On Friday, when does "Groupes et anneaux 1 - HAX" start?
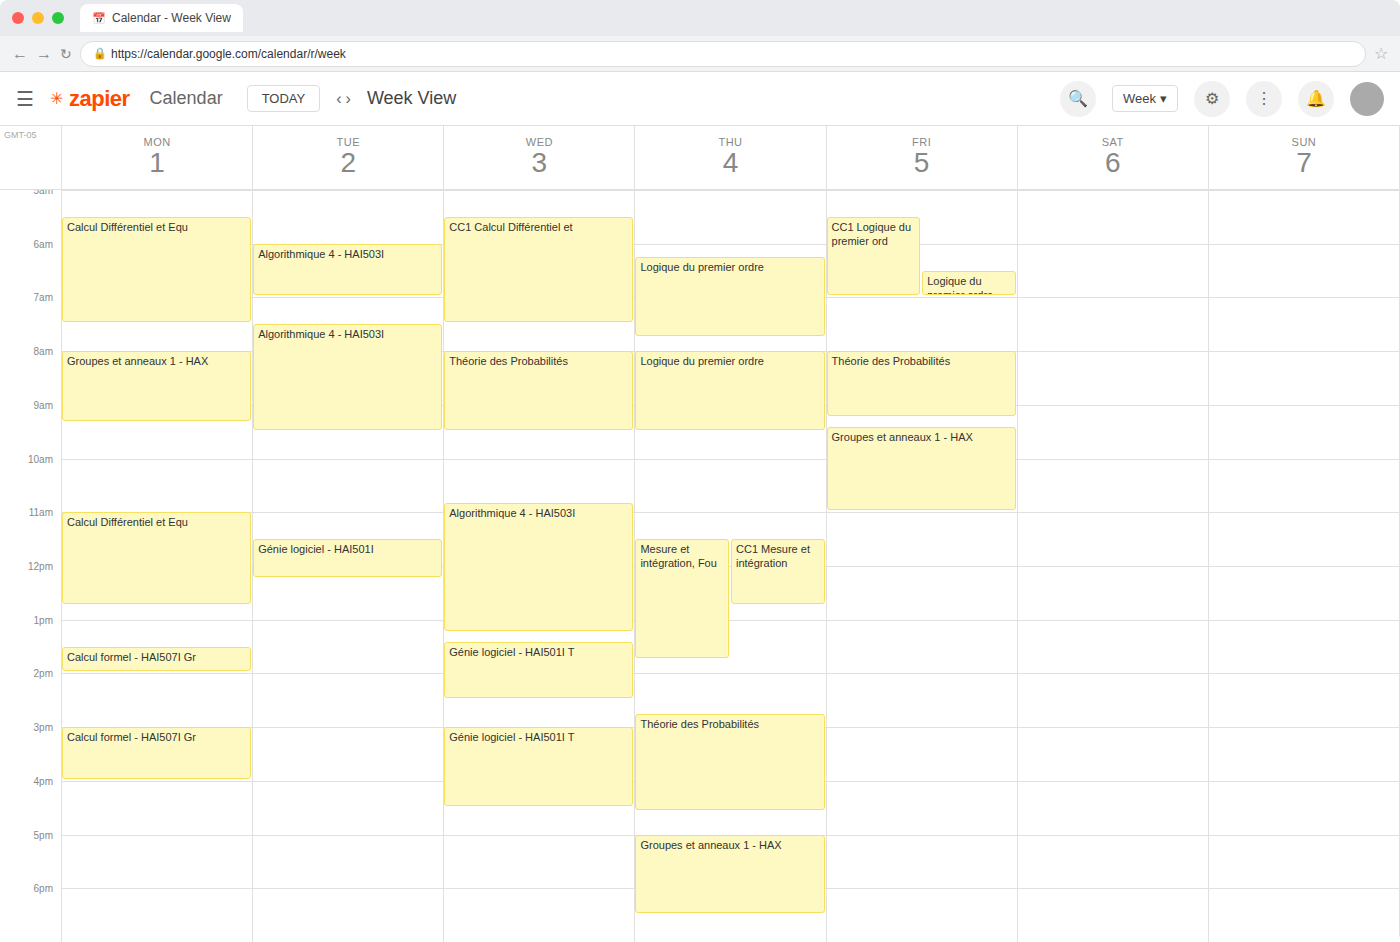
9:25 AM